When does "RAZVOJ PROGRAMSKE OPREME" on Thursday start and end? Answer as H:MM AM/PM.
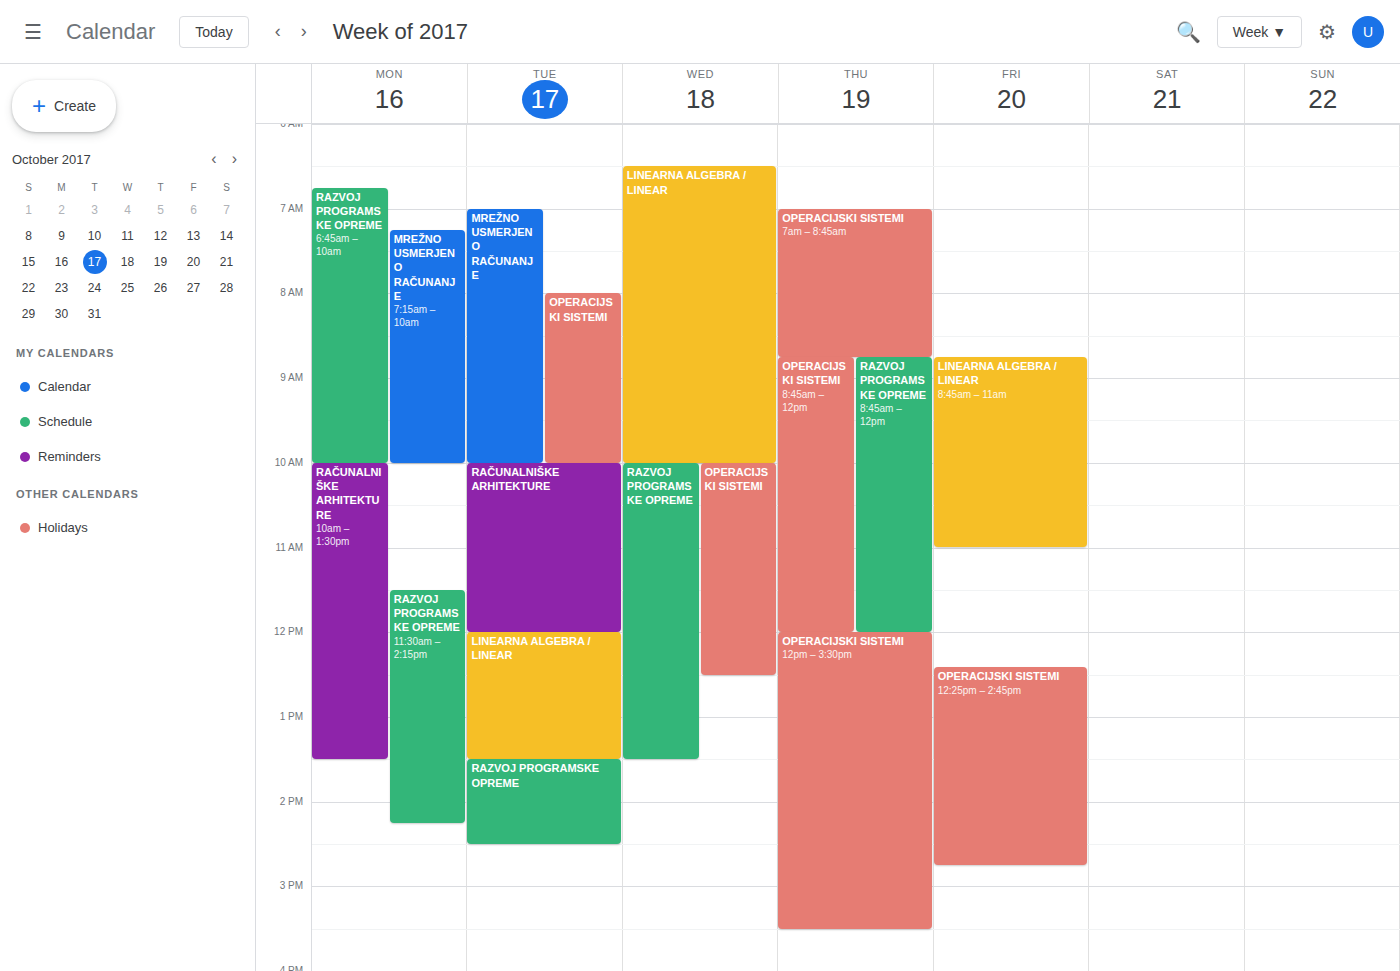
8:45 AM to 12:00 PM